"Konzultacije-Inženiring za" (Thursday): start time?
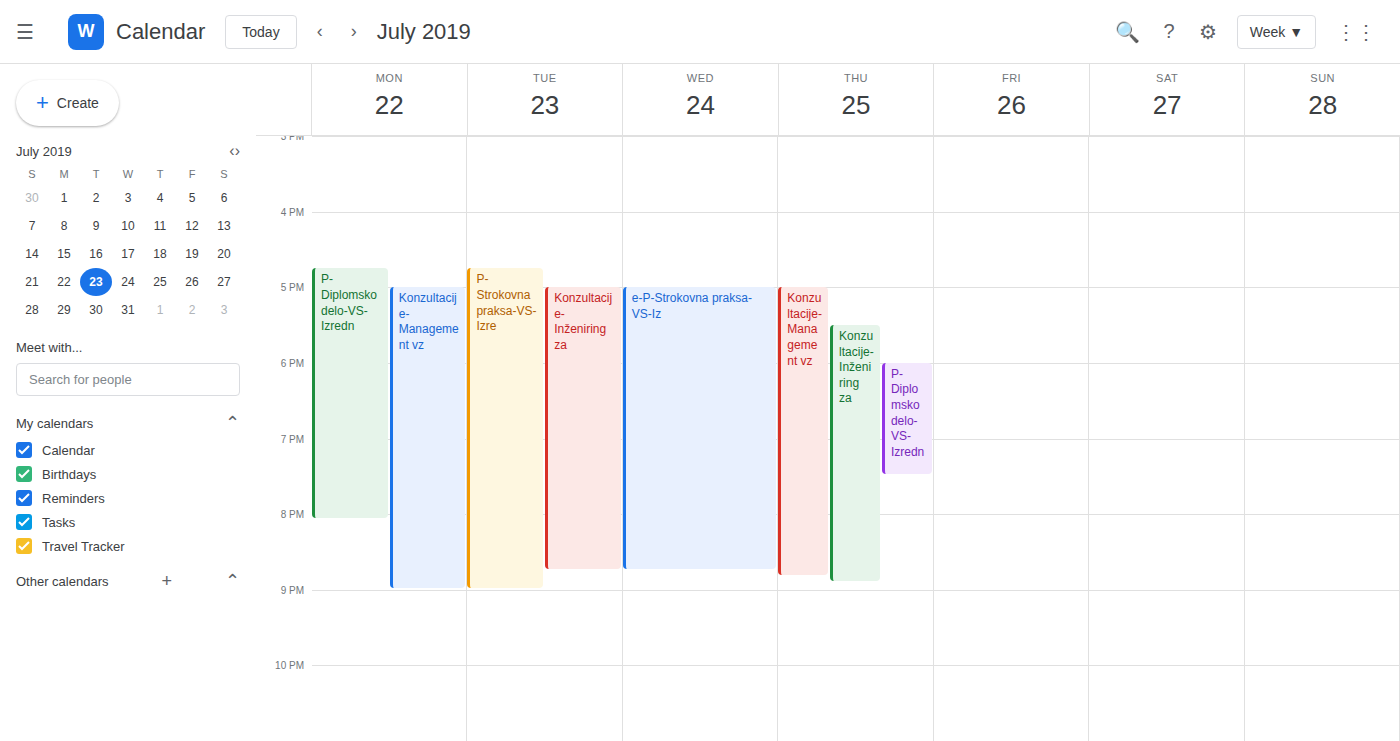
5:30 PM